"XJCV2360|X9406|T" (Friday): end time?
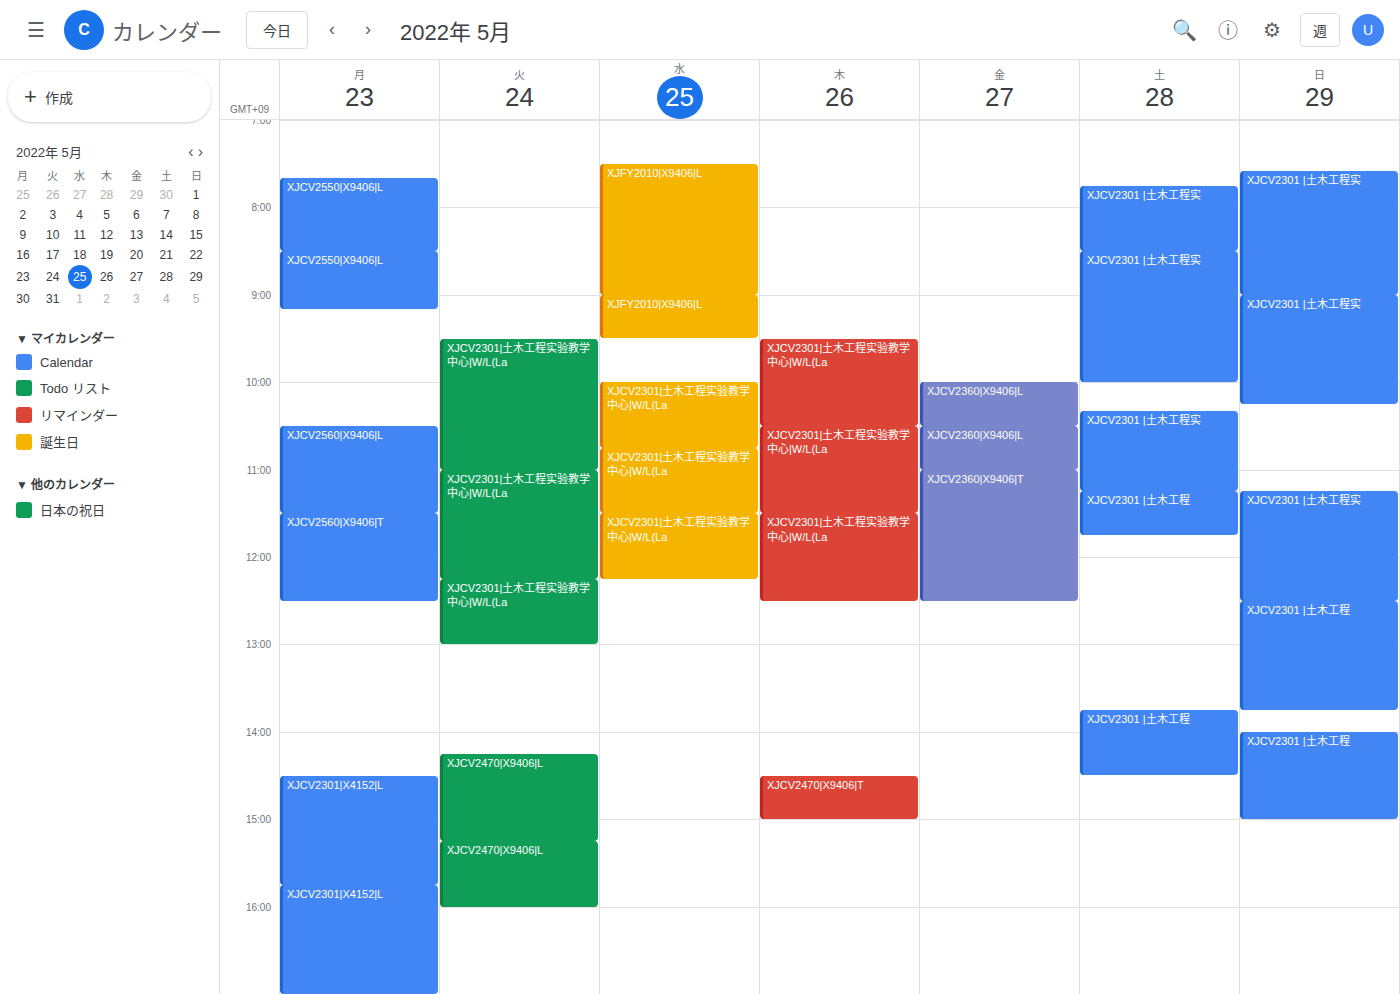
12:30 PM